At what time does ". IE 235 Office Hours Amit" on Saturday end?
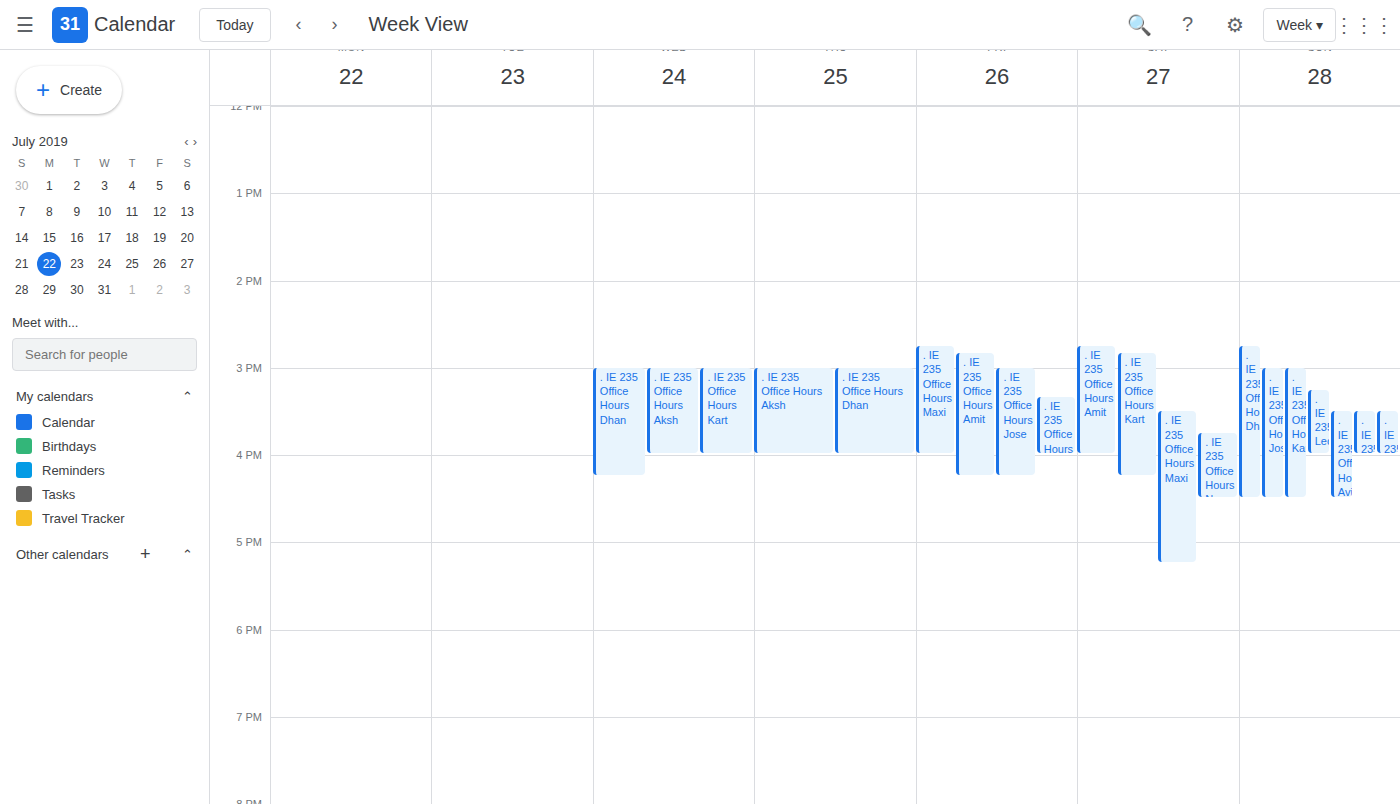
16:00